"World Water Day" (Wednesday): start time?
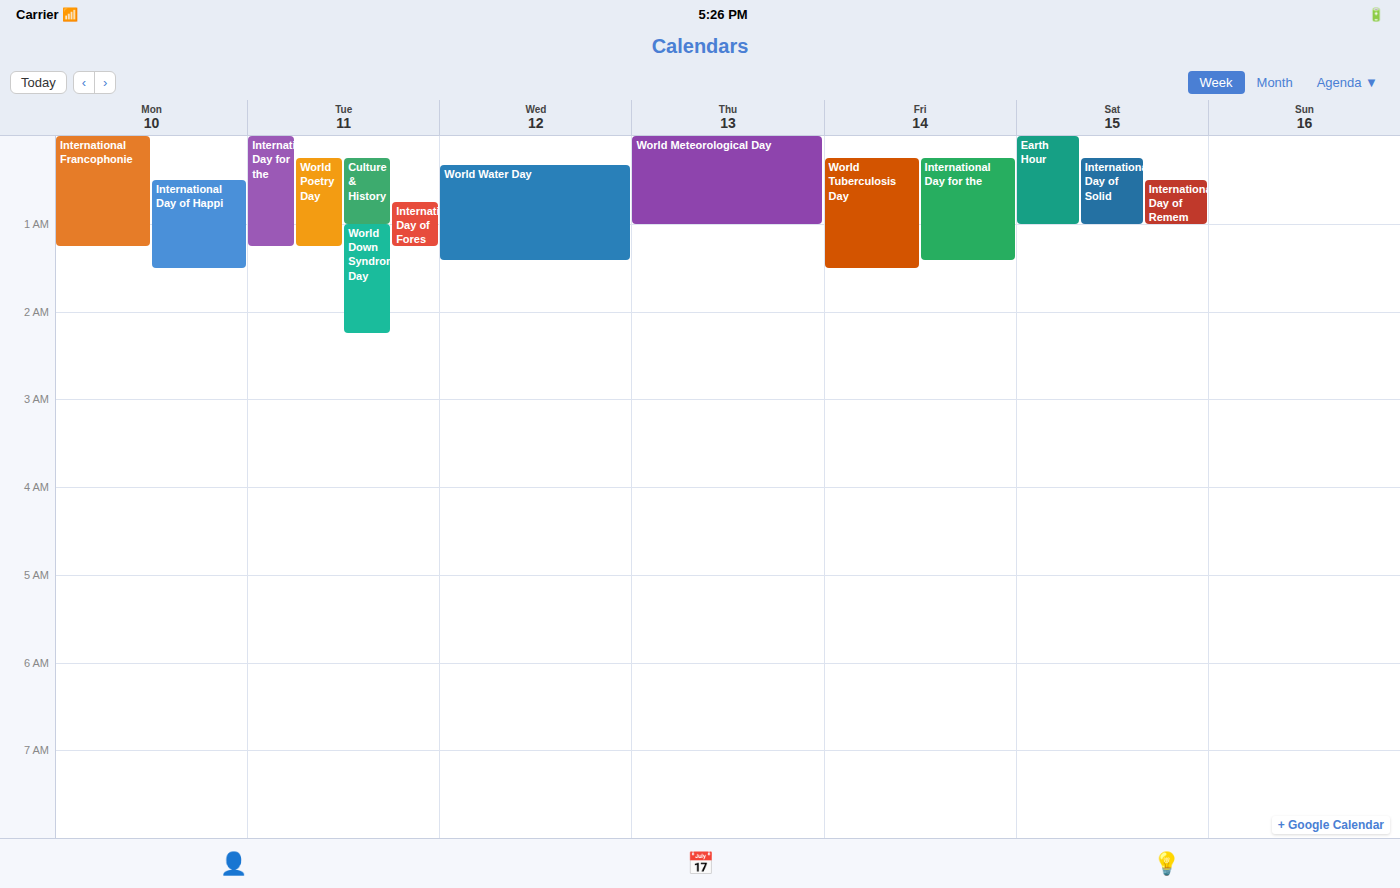
12:20 AM